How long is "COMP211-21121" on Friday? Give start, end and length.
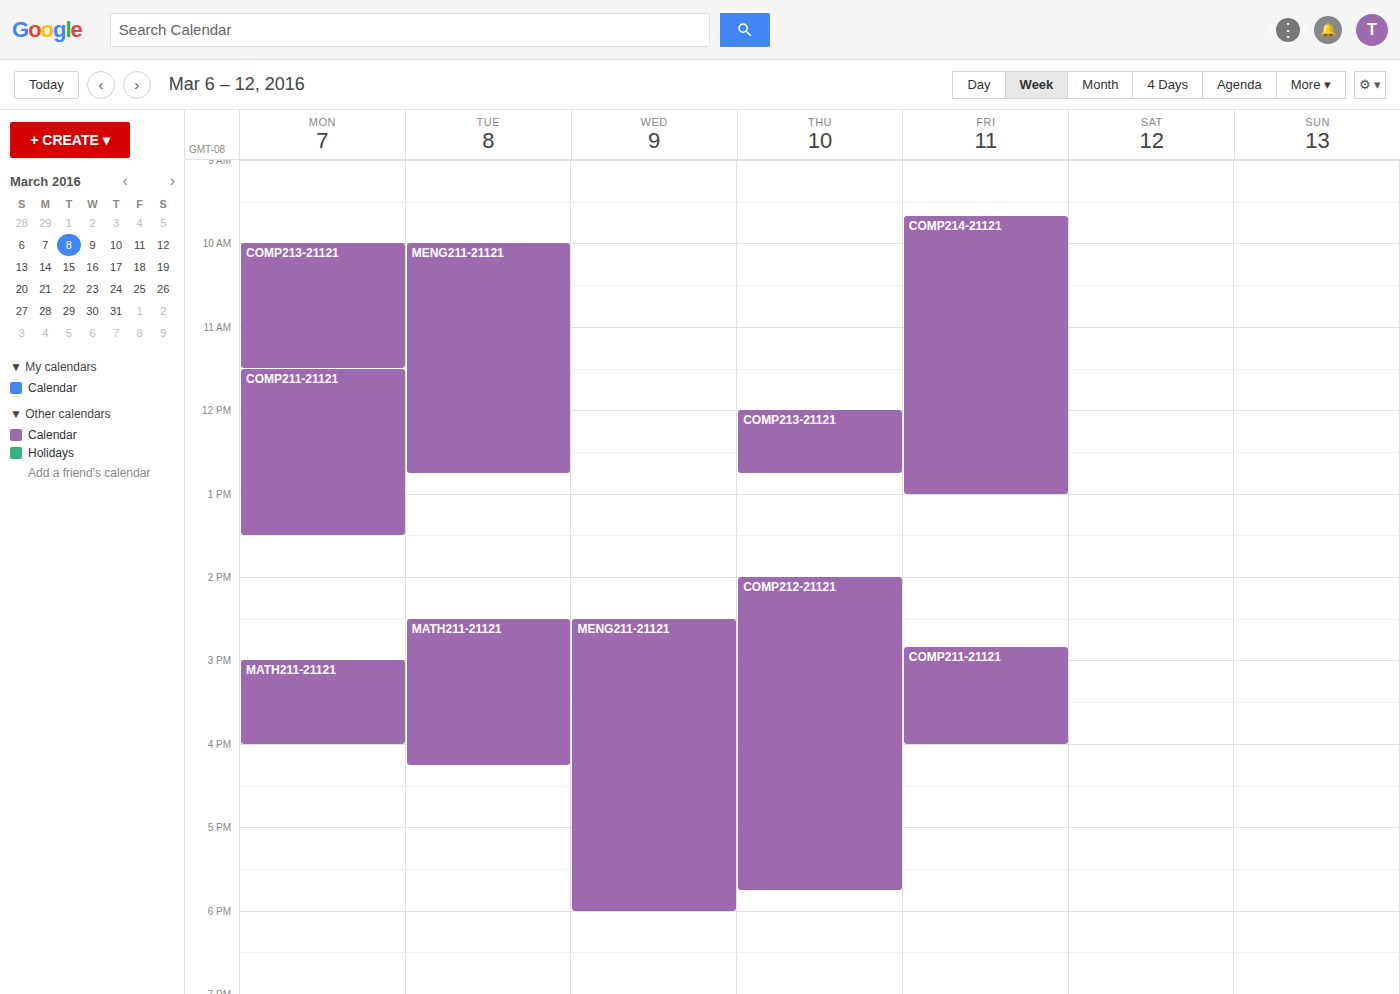
2:50 PM to 4:00 PM, 1 hour 10 minutes